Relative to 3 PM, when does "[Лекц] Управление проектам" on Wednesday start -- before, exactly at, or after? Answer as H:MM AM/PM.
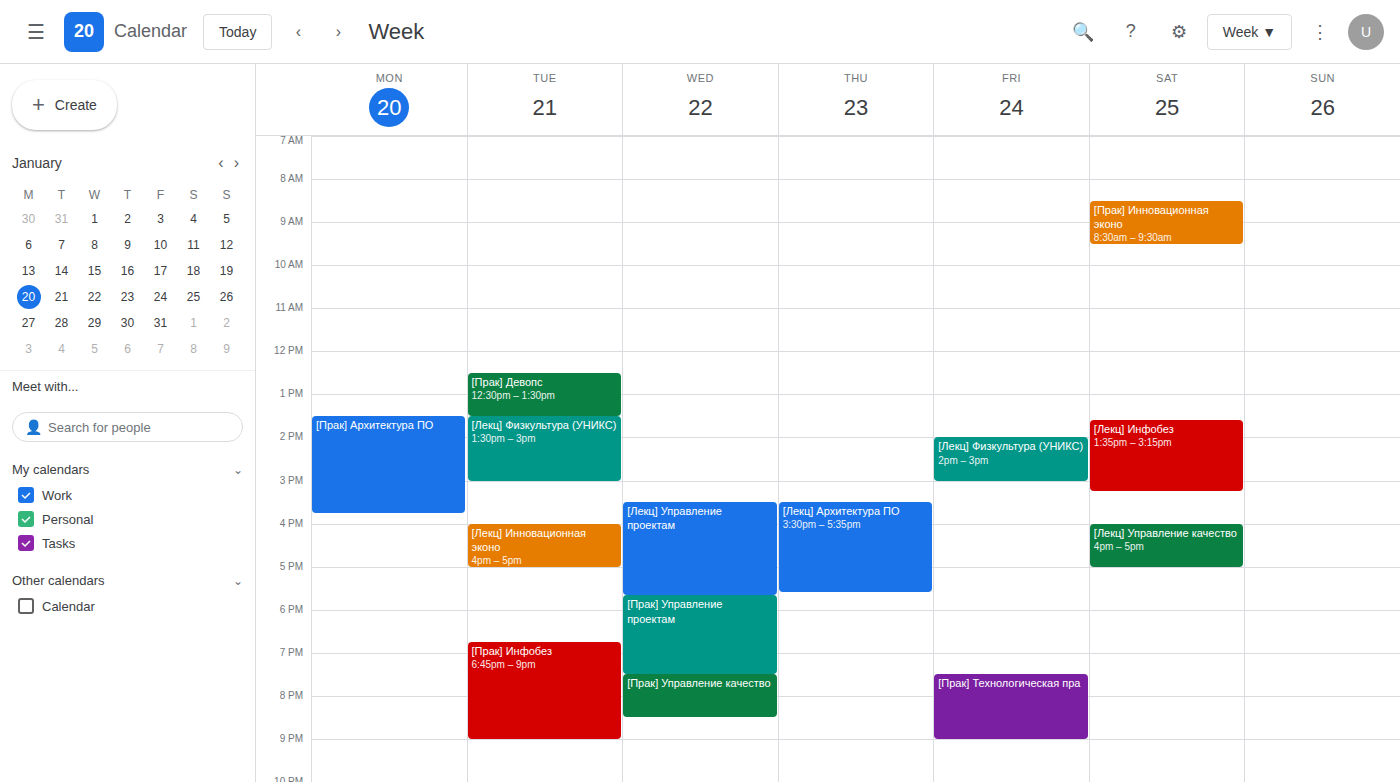
3:30 PM -- after 3 PM, 30 minutes below the 3 PM line.